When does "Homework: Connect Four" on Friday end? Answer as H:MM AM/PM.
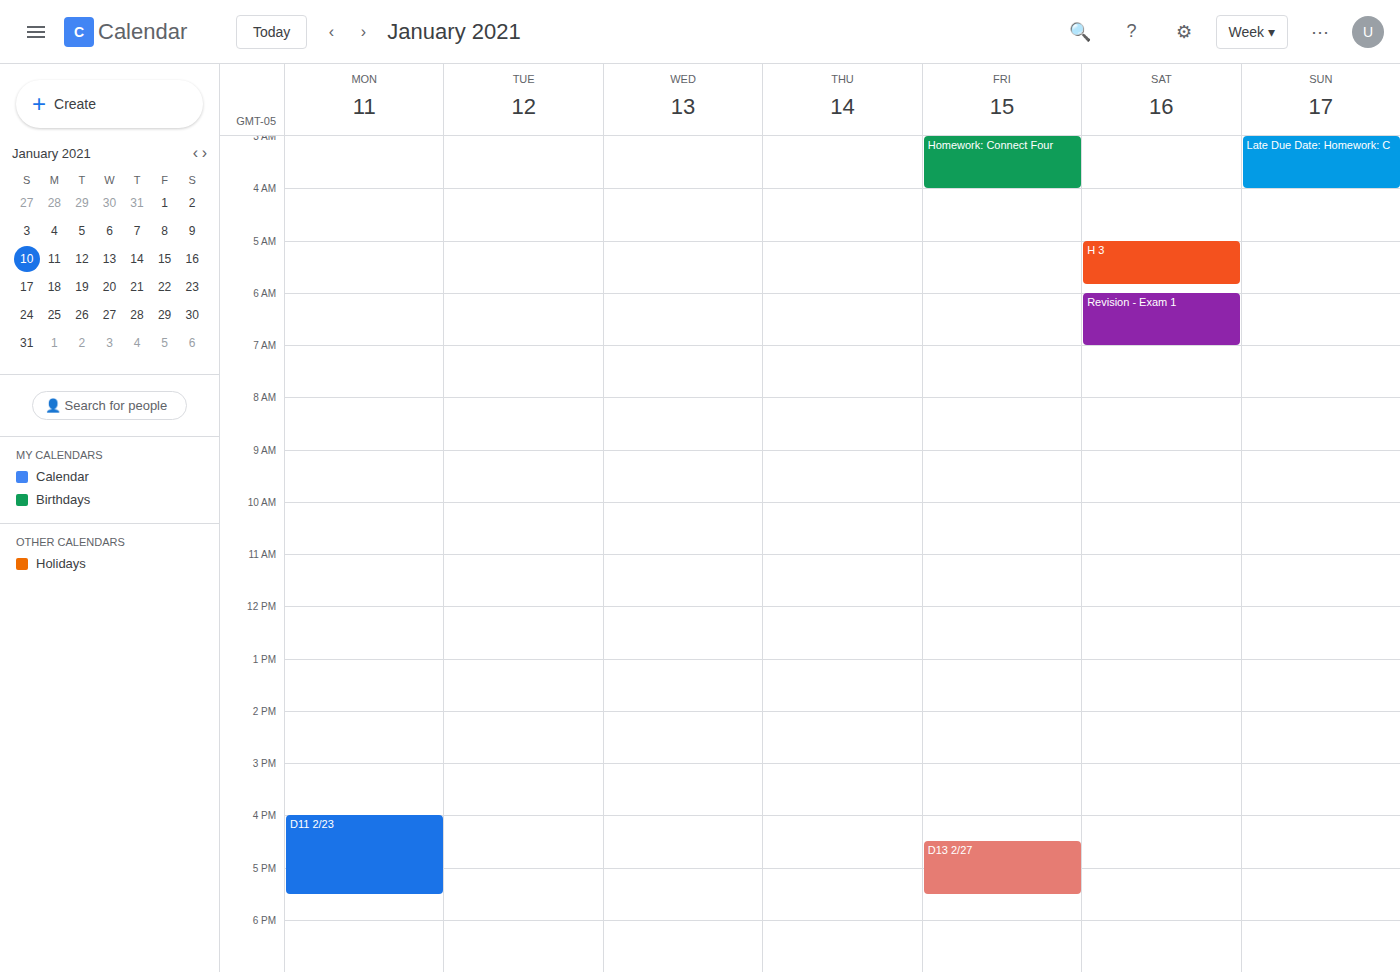
4:00 AM